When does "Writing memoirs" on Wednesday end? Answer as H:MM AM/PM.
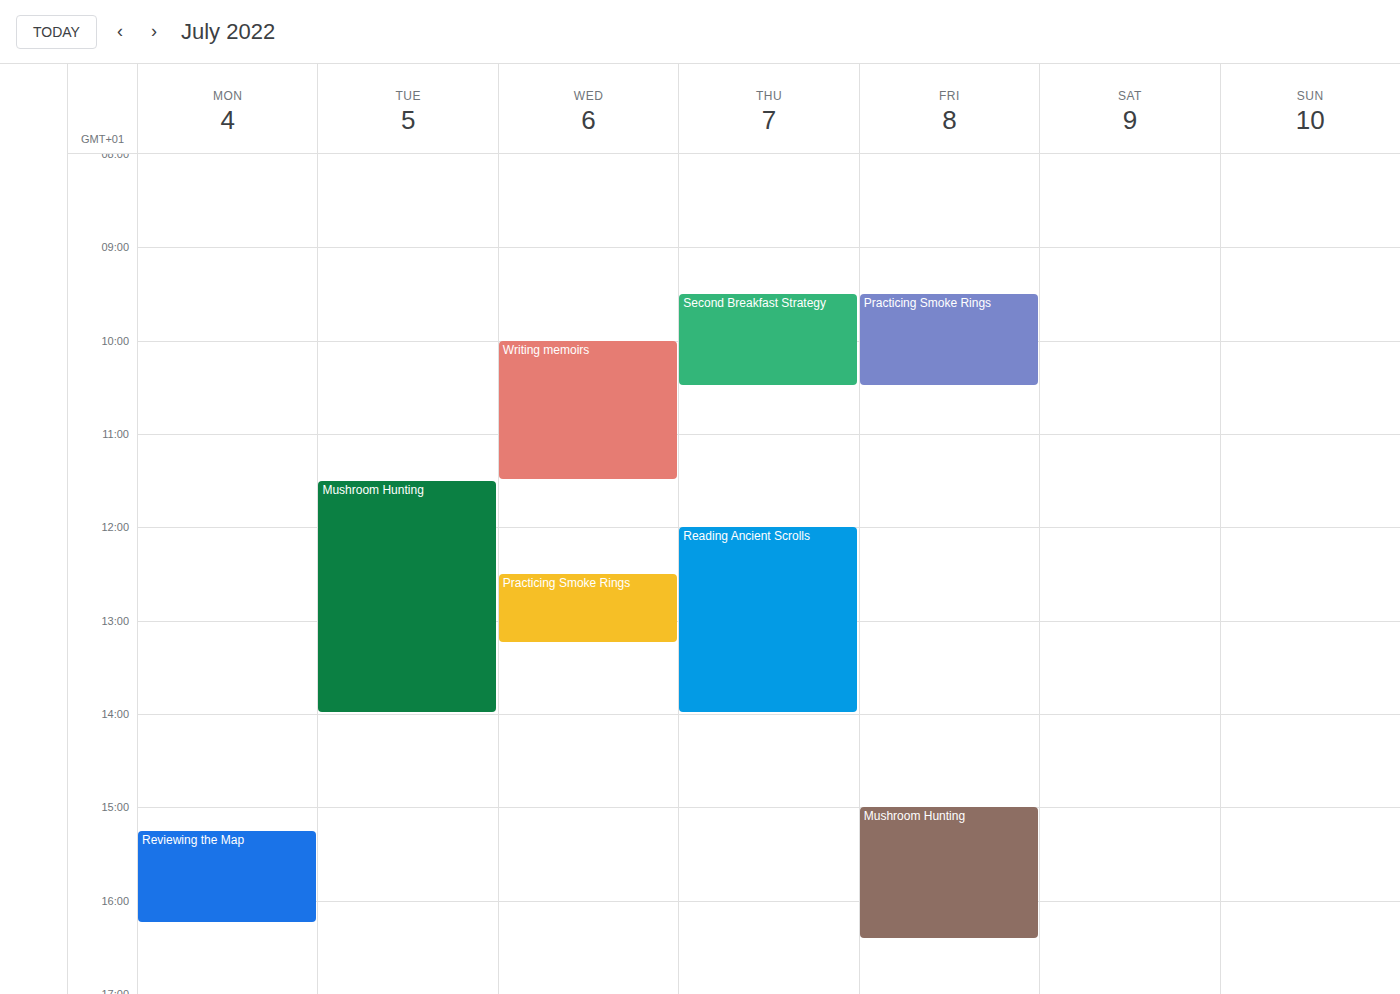
11:30 AM